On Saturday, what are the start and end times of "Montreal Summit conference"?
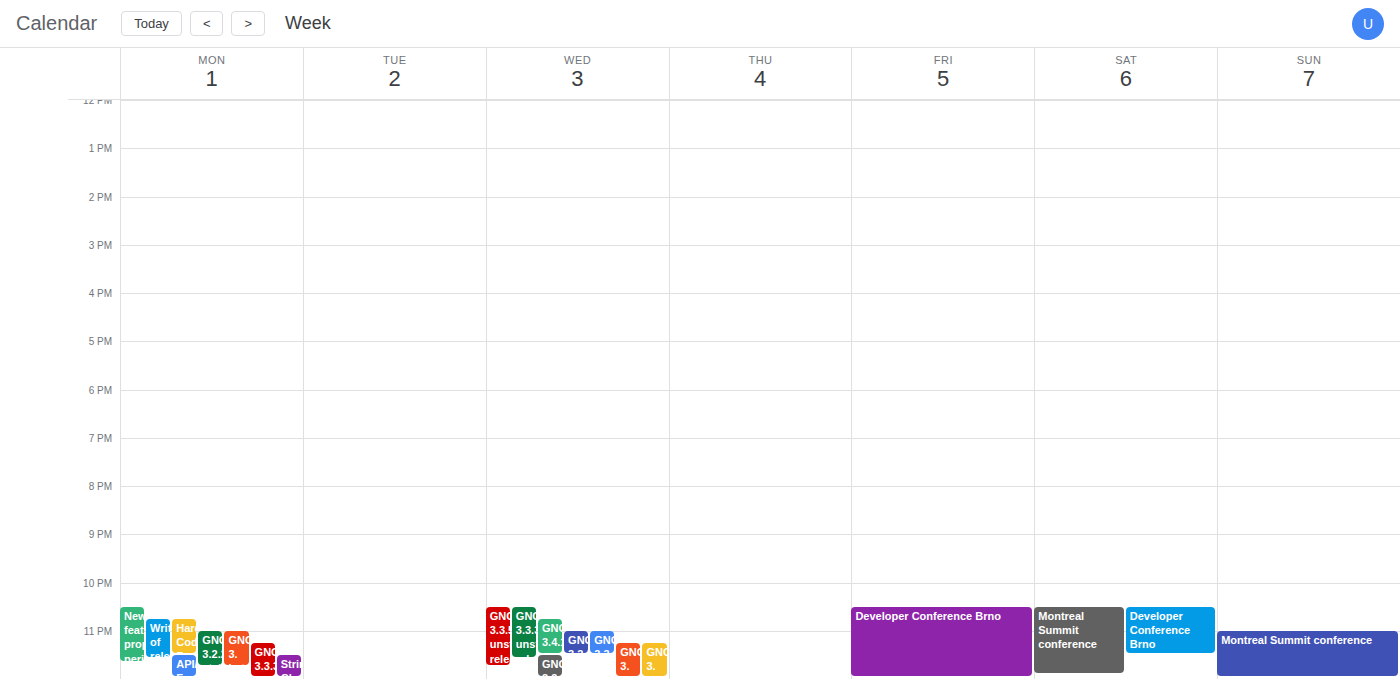
10:30 PM to 11:55 PM